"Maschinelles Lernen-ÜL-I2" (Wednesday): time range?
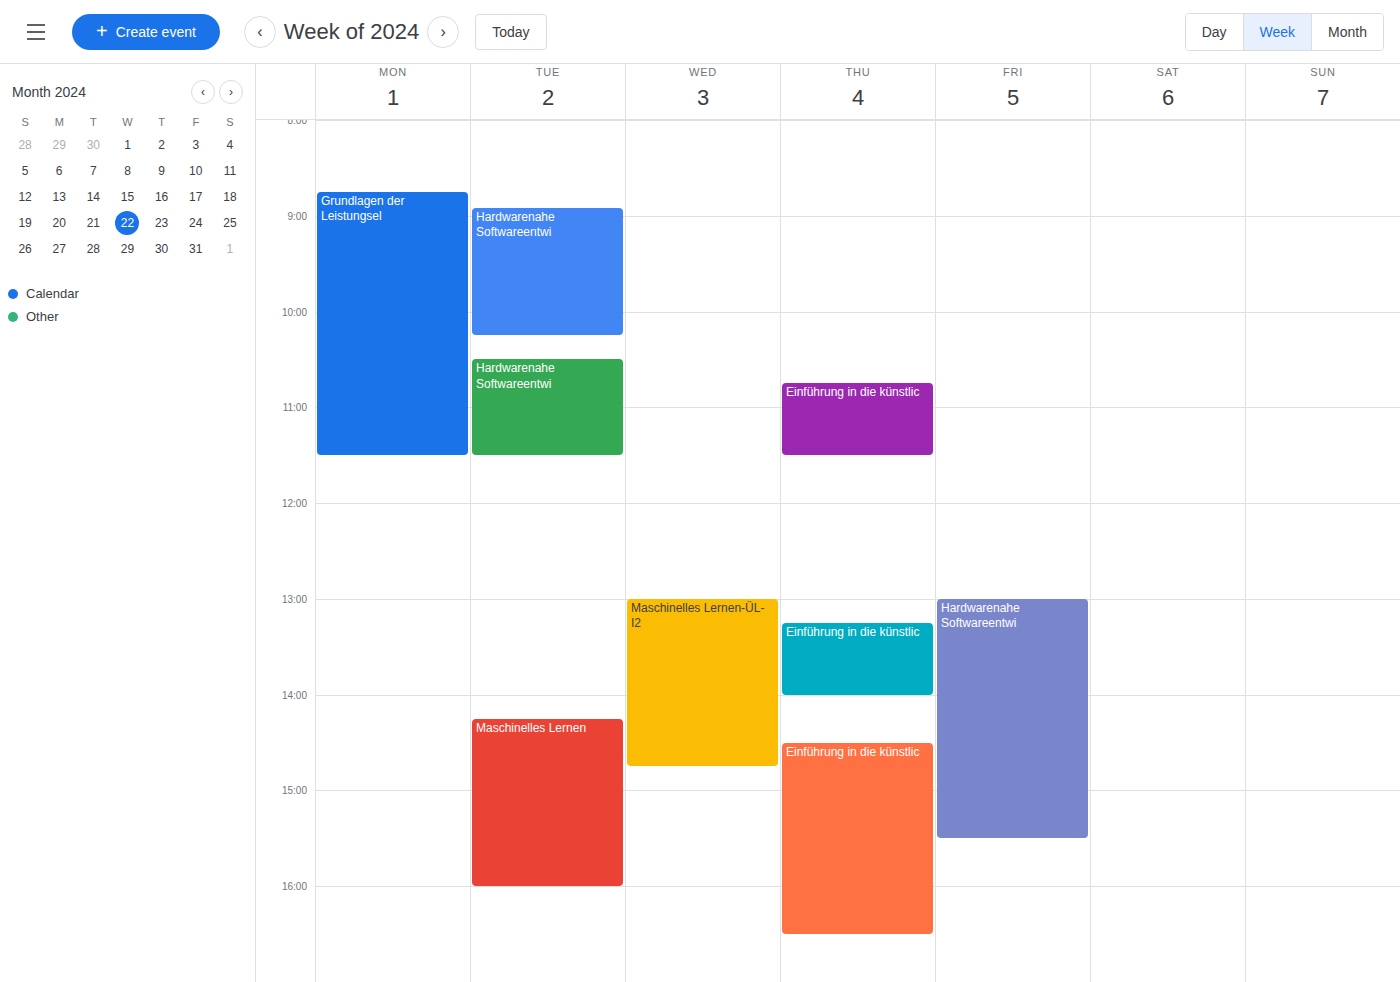
1:00 PM to 2:45 PM